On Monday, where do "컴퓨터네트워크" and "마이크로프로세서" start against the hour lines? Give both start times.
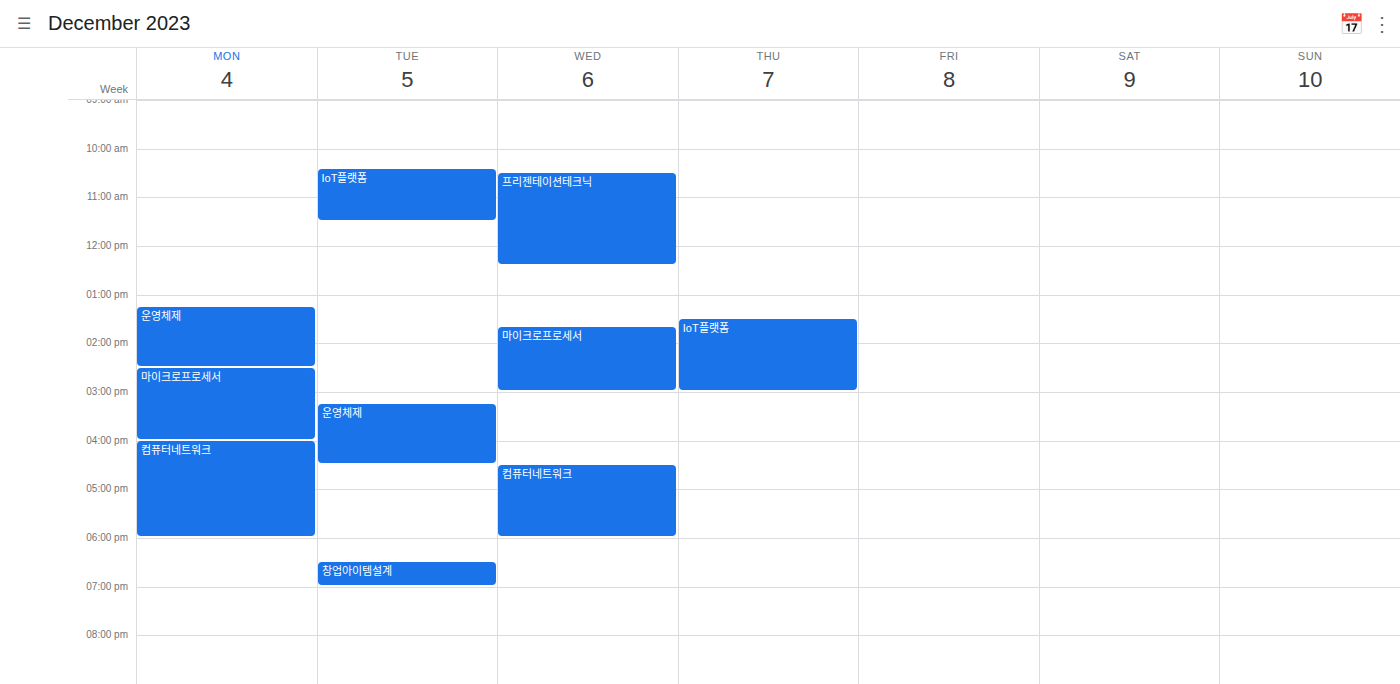
"컴퓨터네트워크": 16:00, exactly on the 16:00 line. "마이크로프로세서": 14:30, halfway between the 14:00 and 15:00 lines.